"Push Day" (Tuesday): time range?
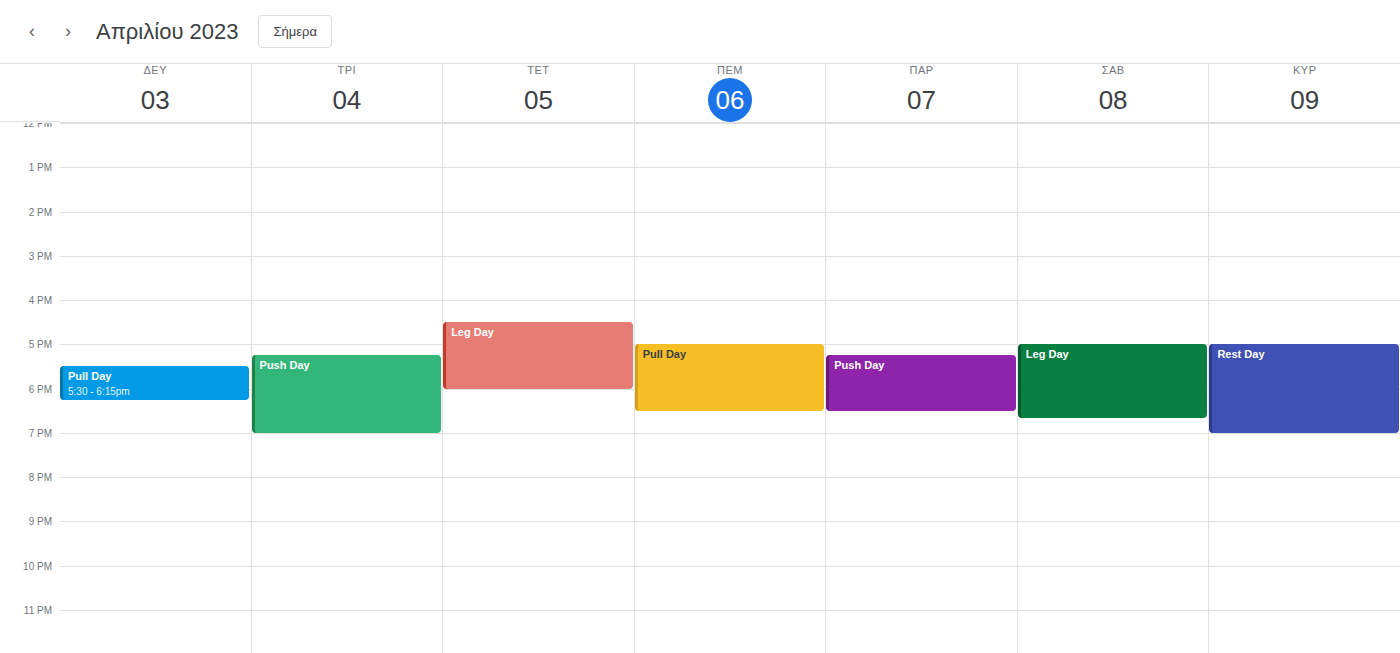
5:15 PM to 7:00 PM